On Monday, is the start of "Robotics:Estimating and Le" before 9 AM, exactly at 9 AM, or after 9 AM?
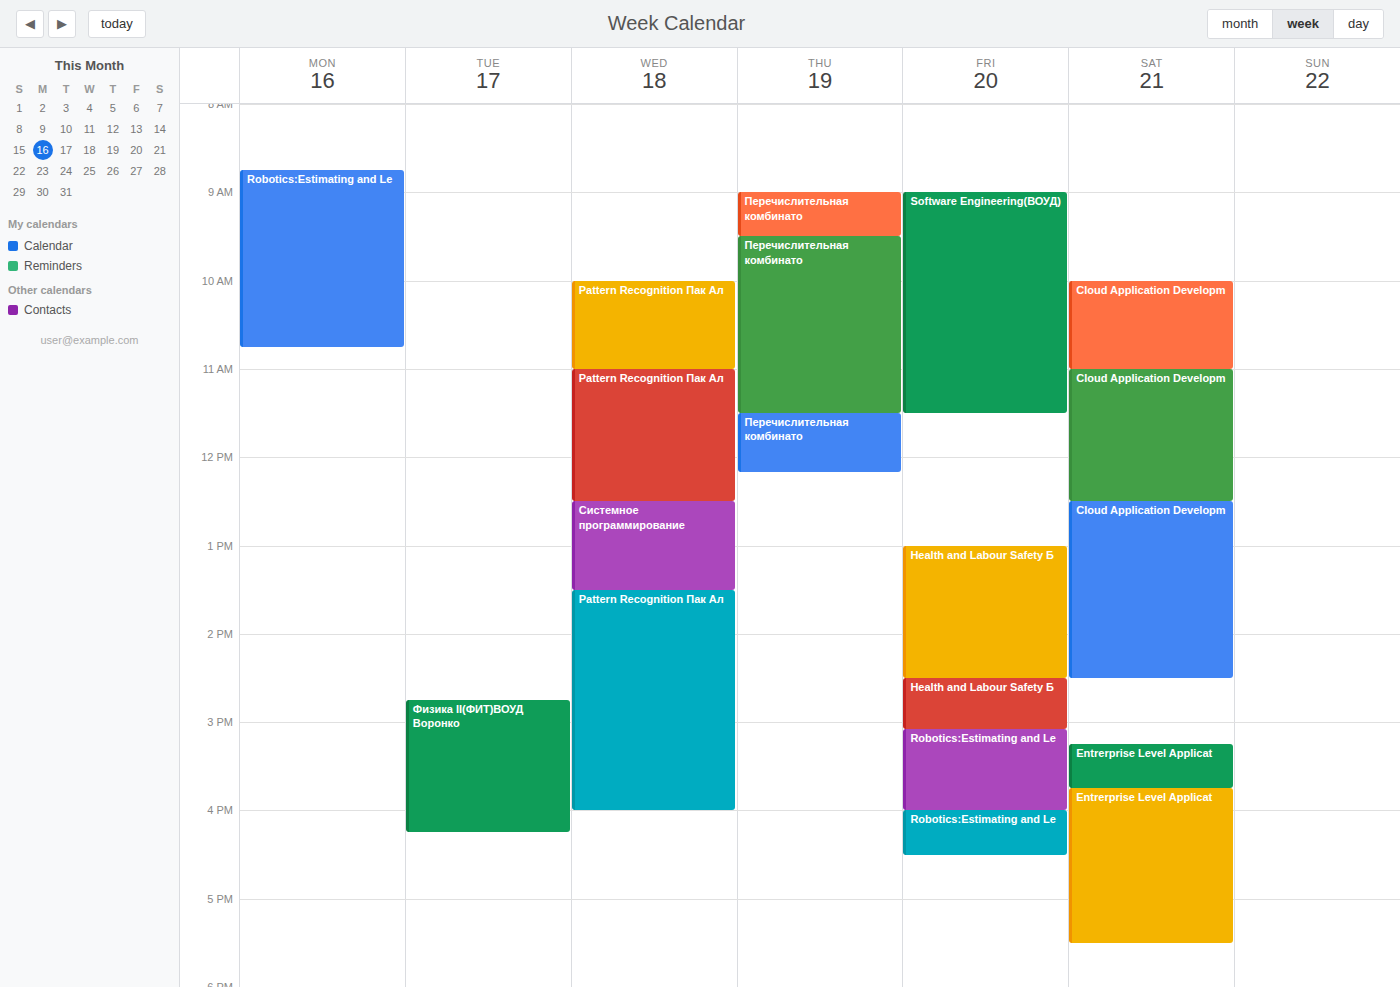
8:45 AM -- before 9 AM, 15 minutes above the 9 AM line.